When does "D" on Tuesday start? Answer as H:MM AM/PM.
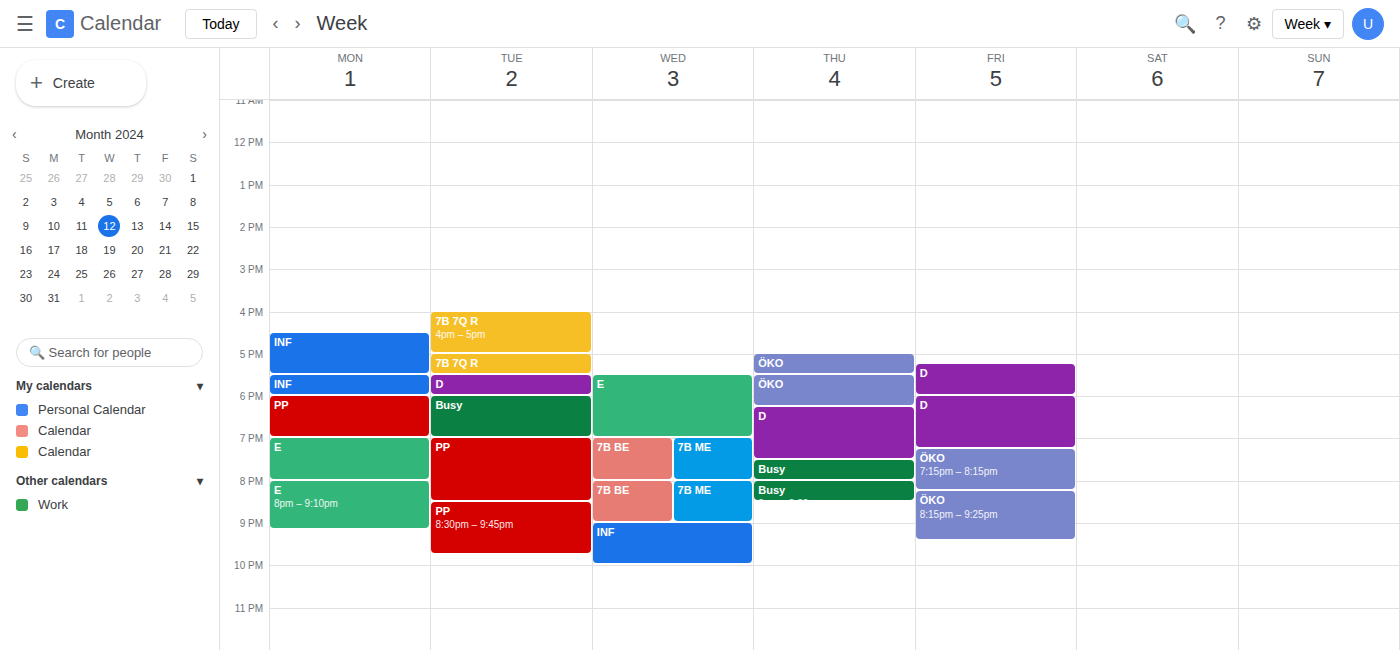
5:30 PM